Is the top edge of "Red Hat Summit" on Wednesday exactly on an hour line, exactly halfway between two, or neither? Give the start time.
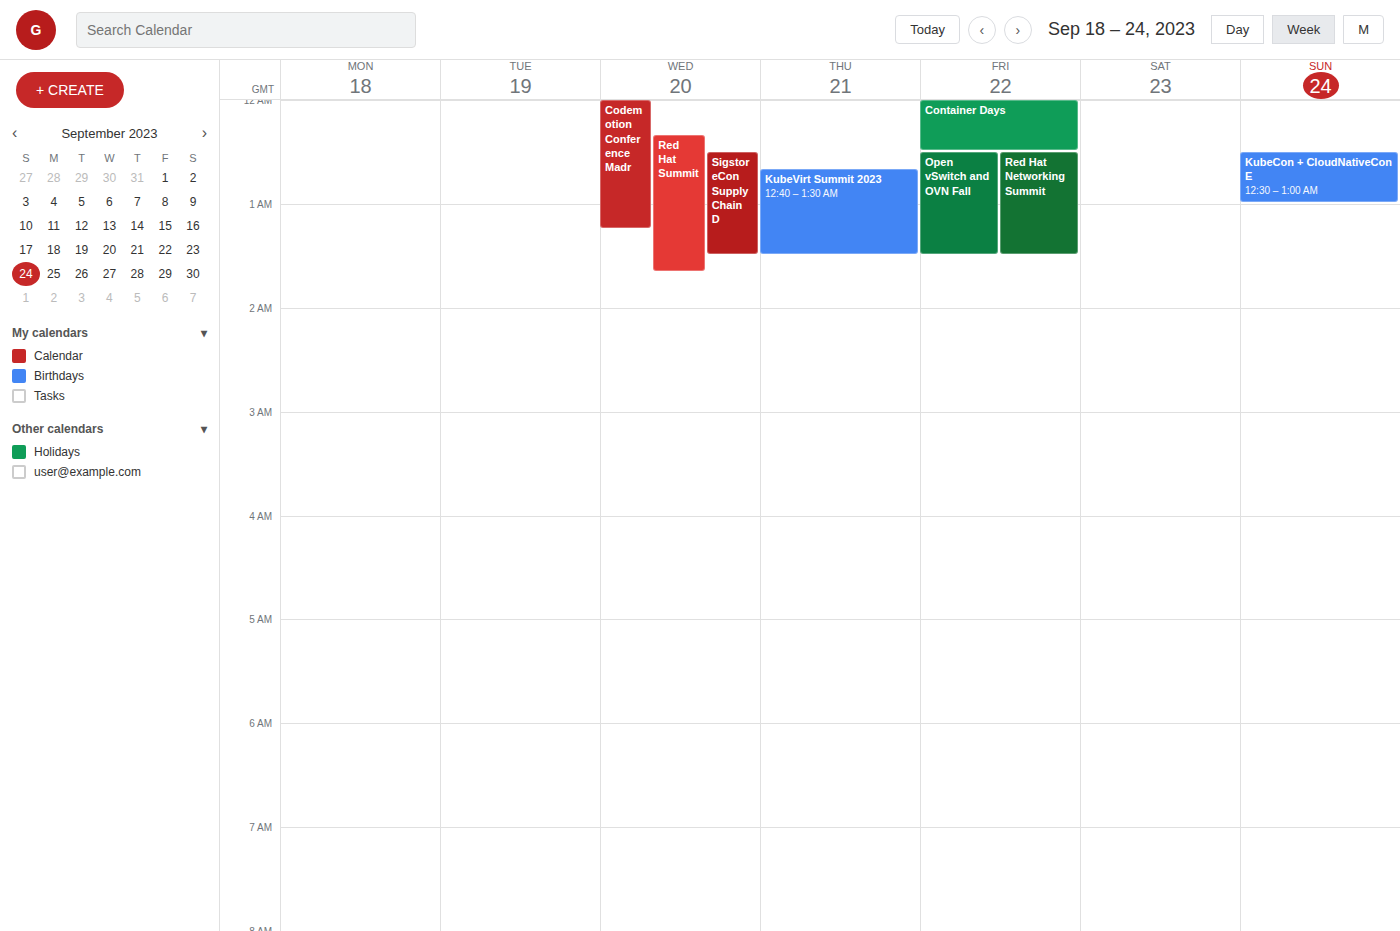
12:20 AM -- neither: 20 minutes below the 12 AM line and 40 minutes above the 1 AM line.